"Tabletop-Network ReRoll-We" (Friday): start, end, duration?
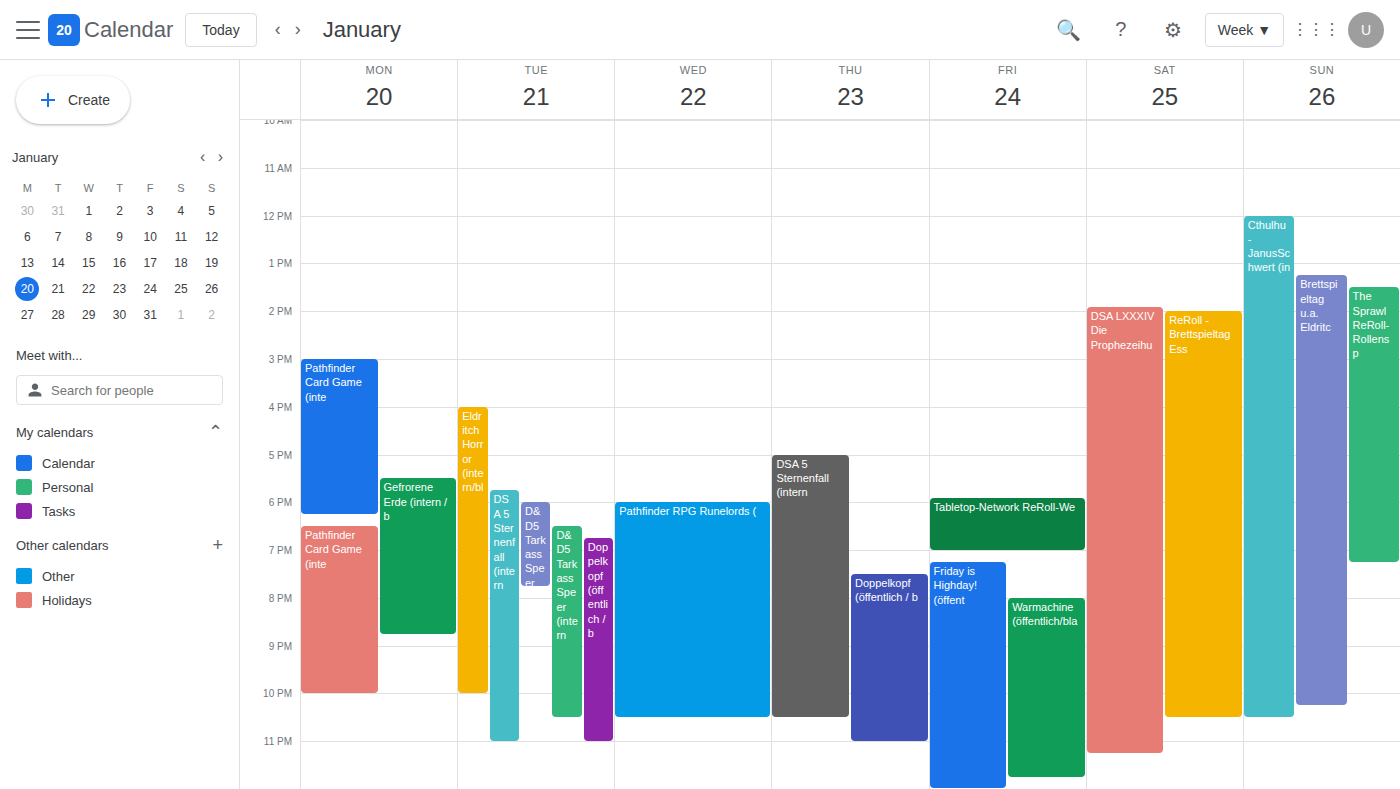
5:55 PM to 7:00 PM, 1 hour 5 minutes